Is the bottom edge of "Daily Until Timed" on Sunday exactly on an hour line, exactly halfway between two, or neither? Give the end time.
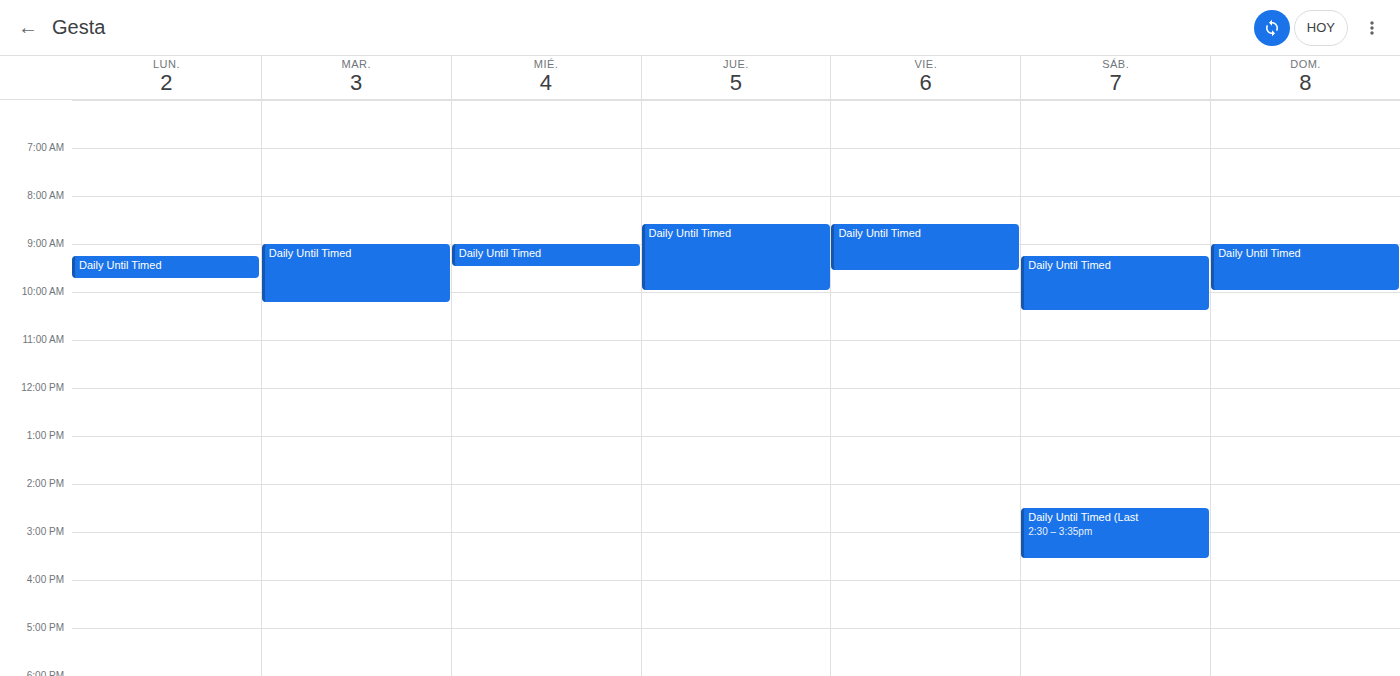
10:00 AM -- exactly on the 10 AM line.